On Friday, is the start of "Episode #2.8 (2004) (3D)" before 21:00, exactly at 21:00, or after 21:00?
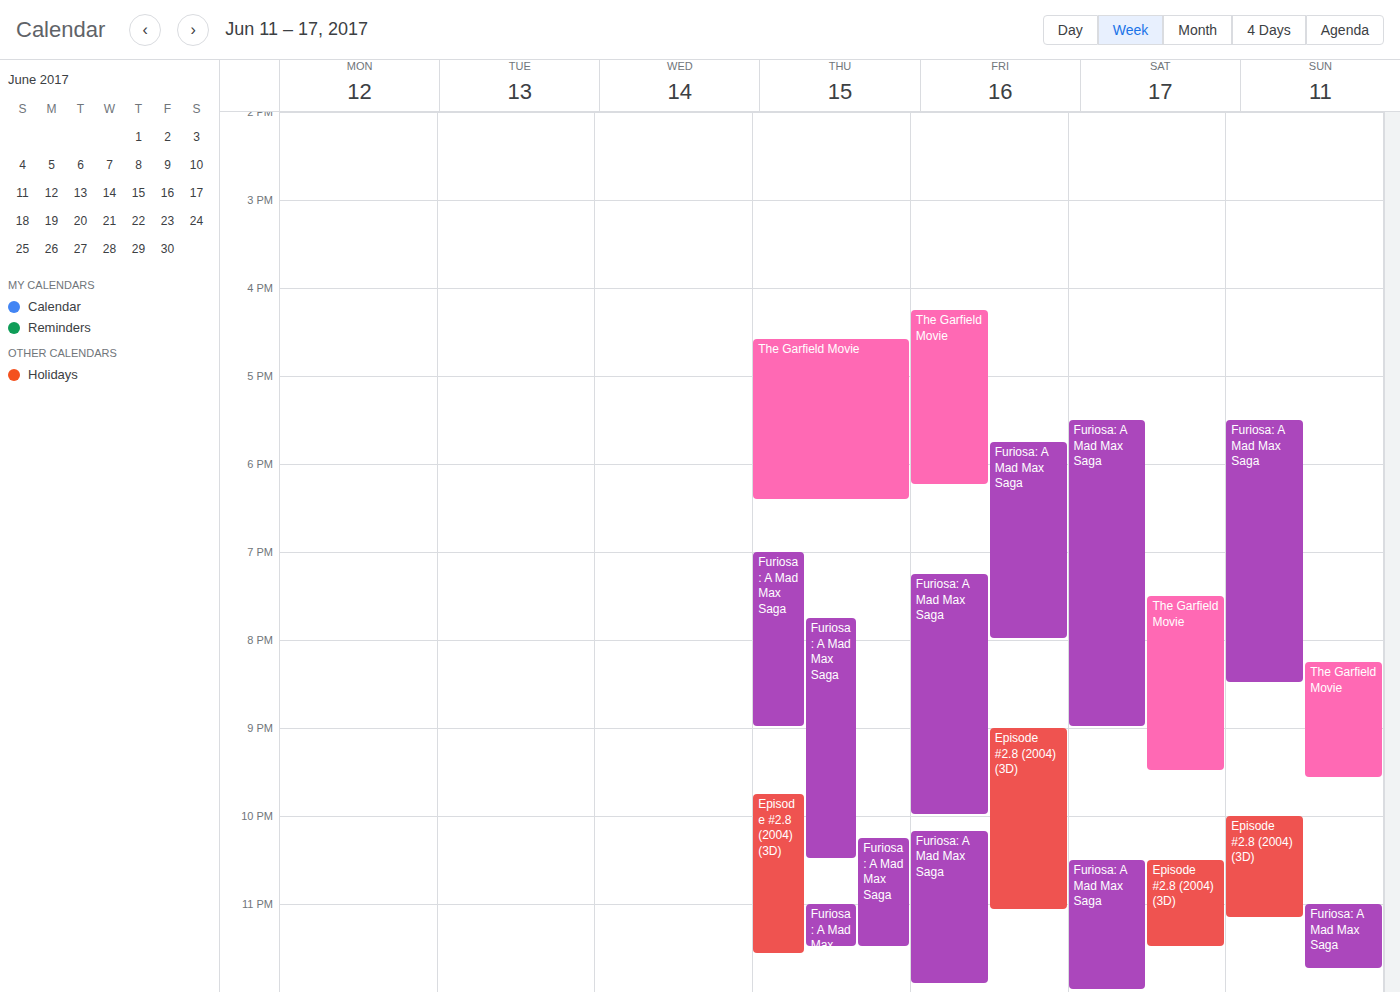
21:00 -- exactly at 21:00, on the 21:00 line.